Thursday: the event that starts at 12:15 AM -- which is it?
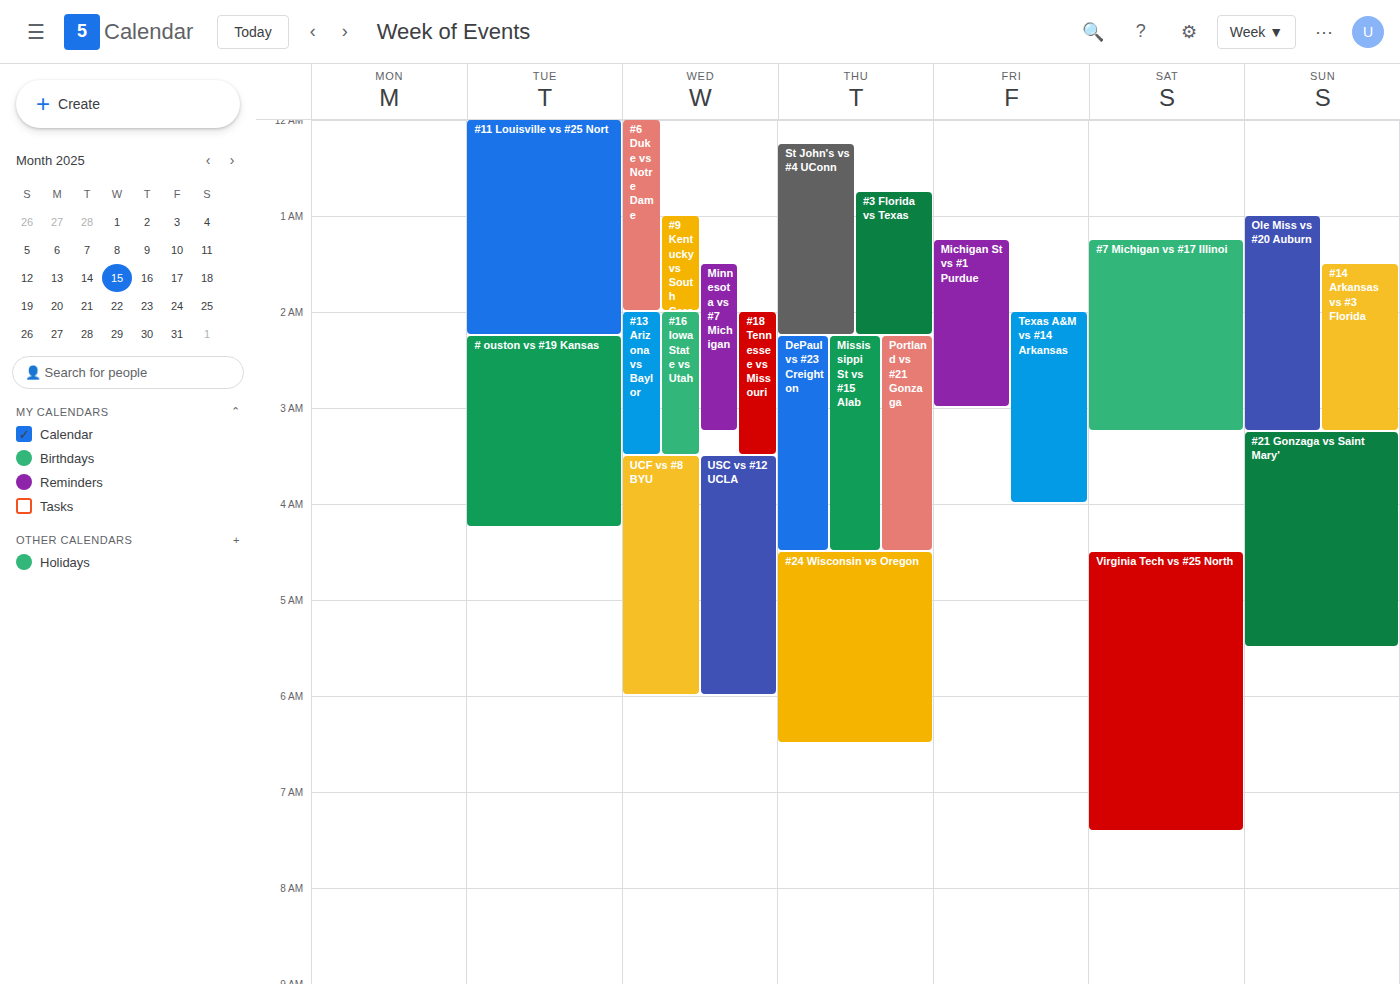
"St John's vs #4 UConn"